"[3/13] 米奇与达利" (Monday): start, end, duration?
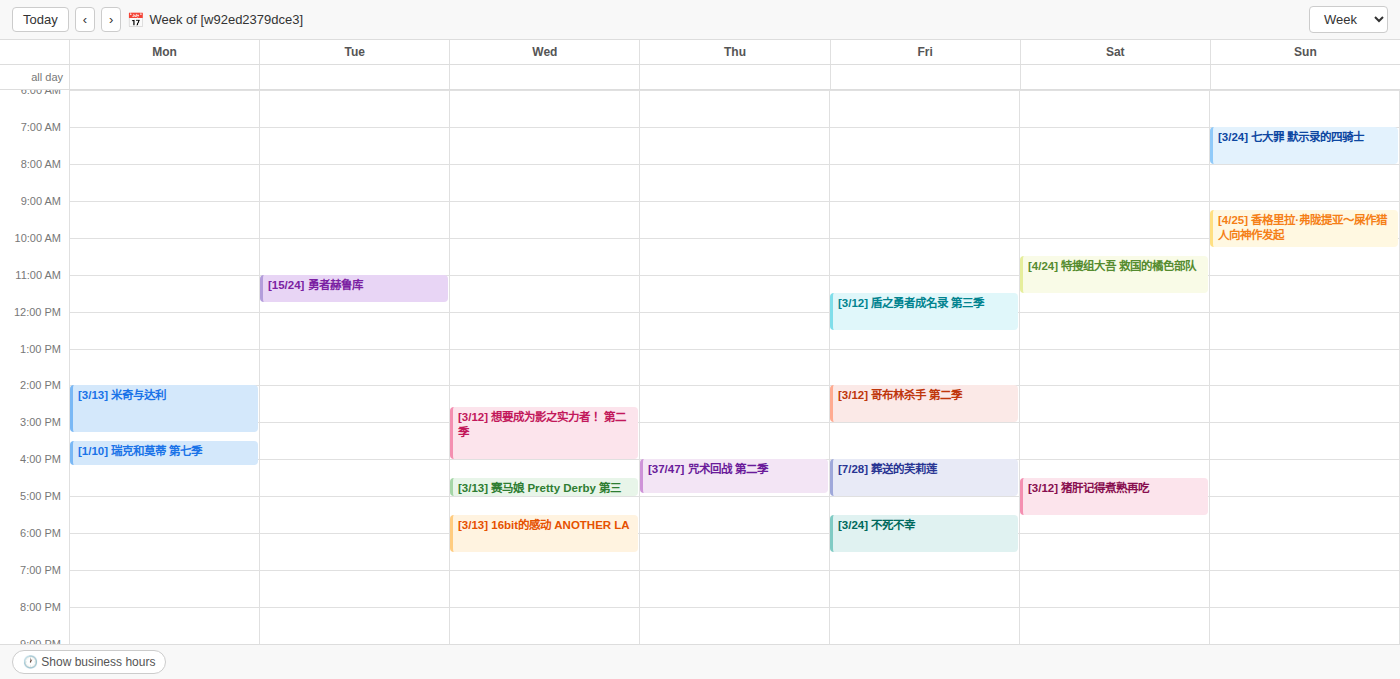
2:00 PM to 3:15 PM, 1 hour 15 minutes